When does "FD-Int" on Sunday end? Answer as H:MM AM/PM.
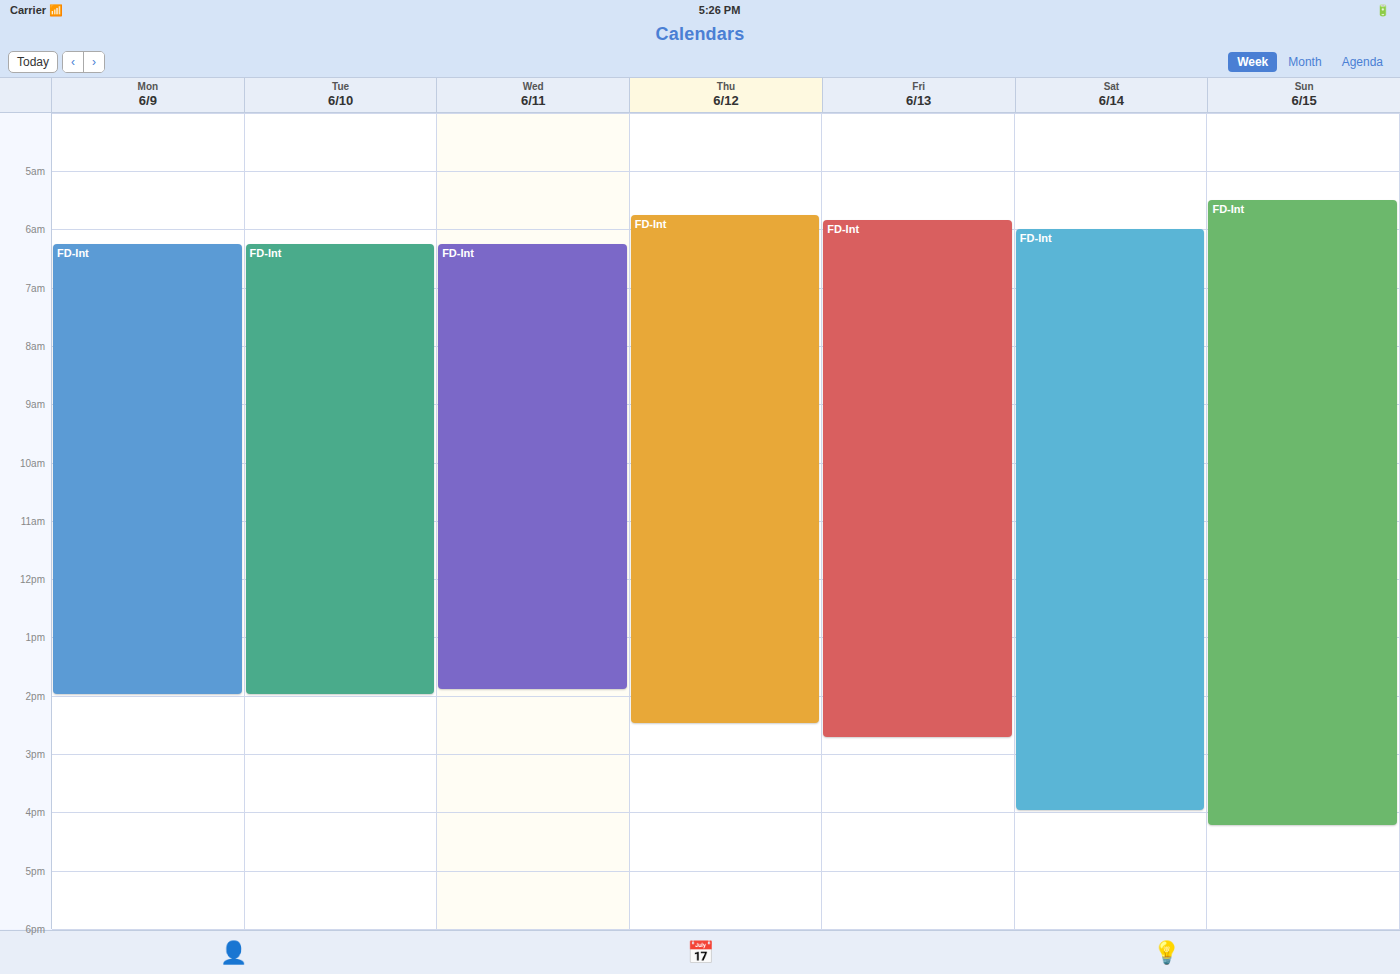
4:15 PM